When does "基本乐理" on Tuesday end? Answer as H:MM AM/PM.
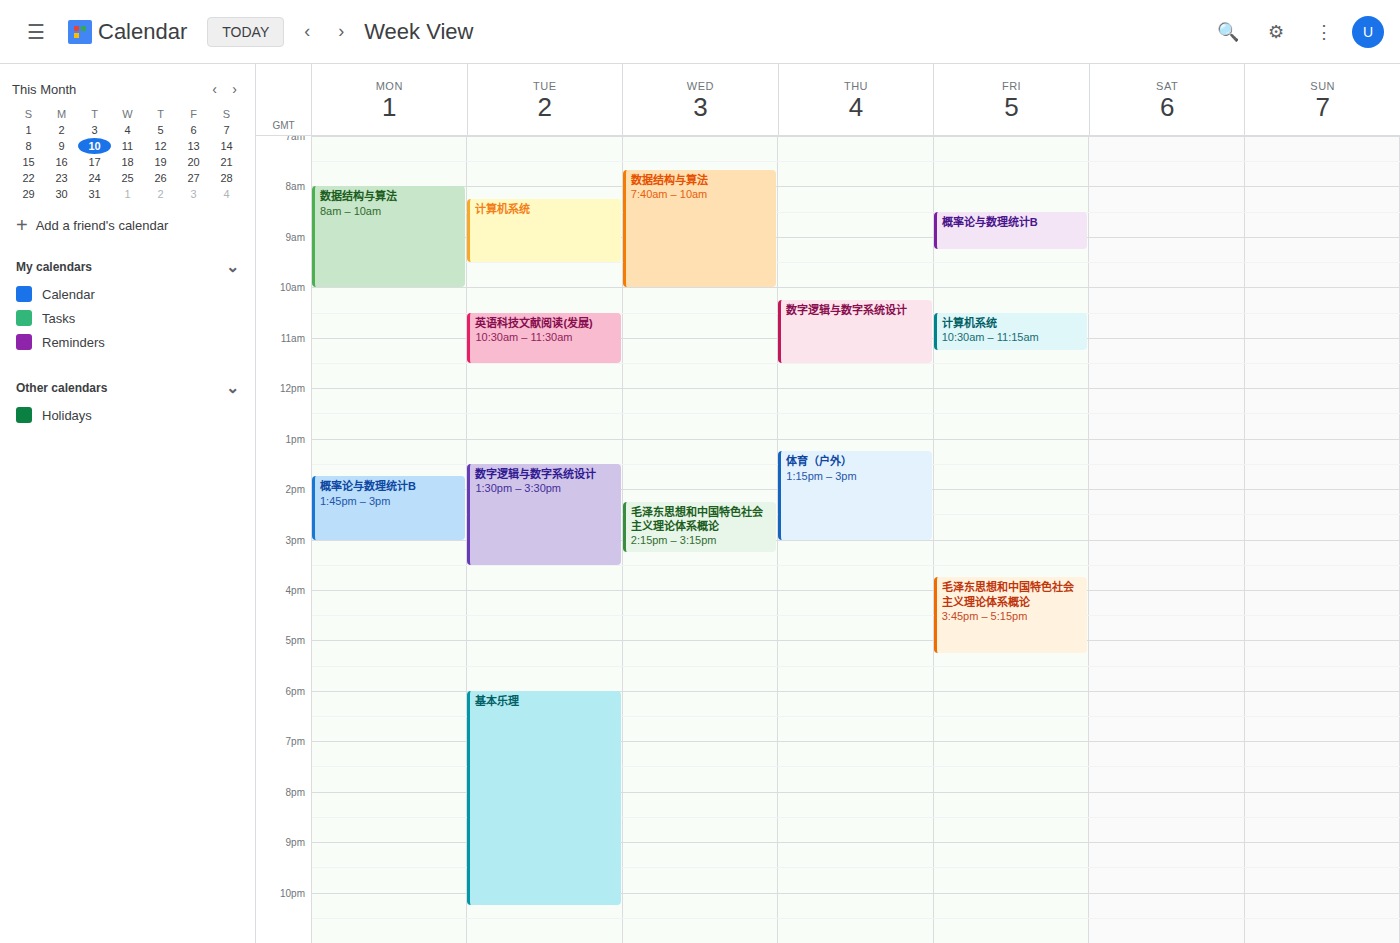
10:15 PM